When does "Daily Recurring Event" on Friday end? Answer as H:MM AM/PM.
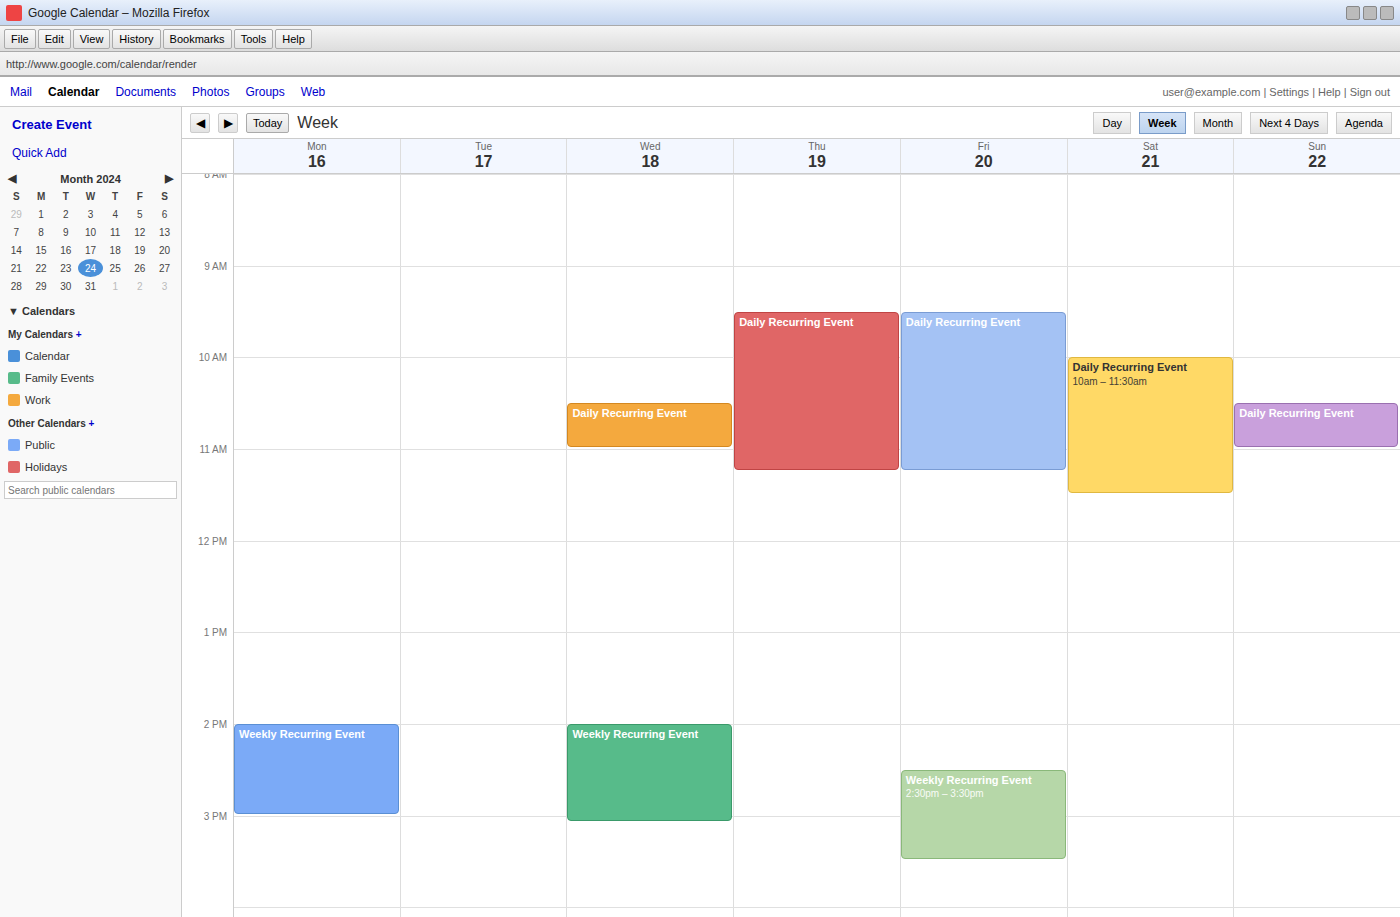
11:15 AM